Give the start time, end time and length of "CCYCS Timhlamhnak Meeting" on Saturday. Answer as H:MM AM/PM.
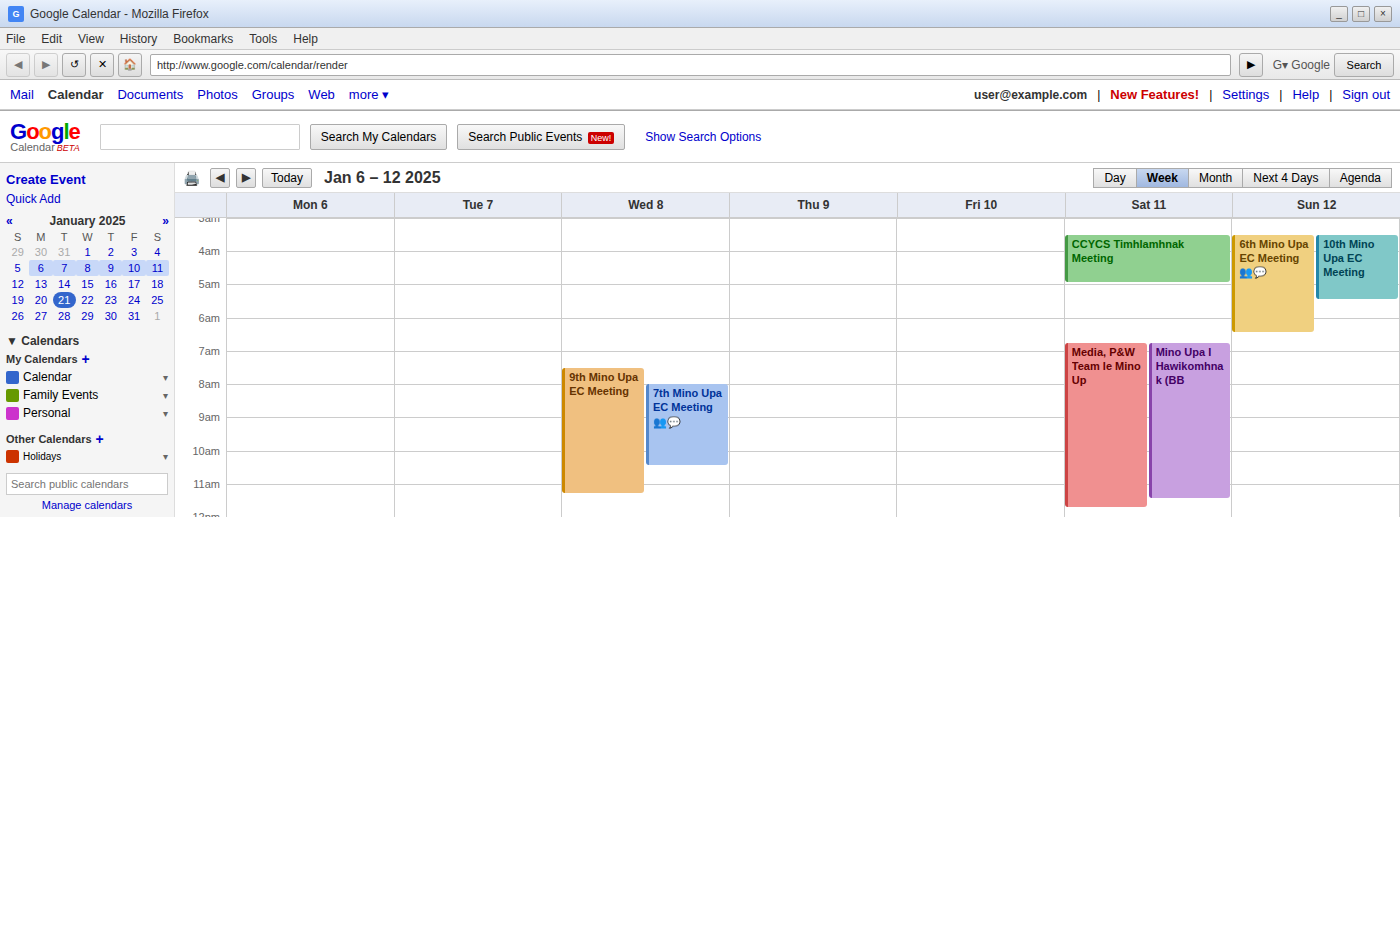
3:30 AM to 5:00 AM, 1 hour 30 minutes